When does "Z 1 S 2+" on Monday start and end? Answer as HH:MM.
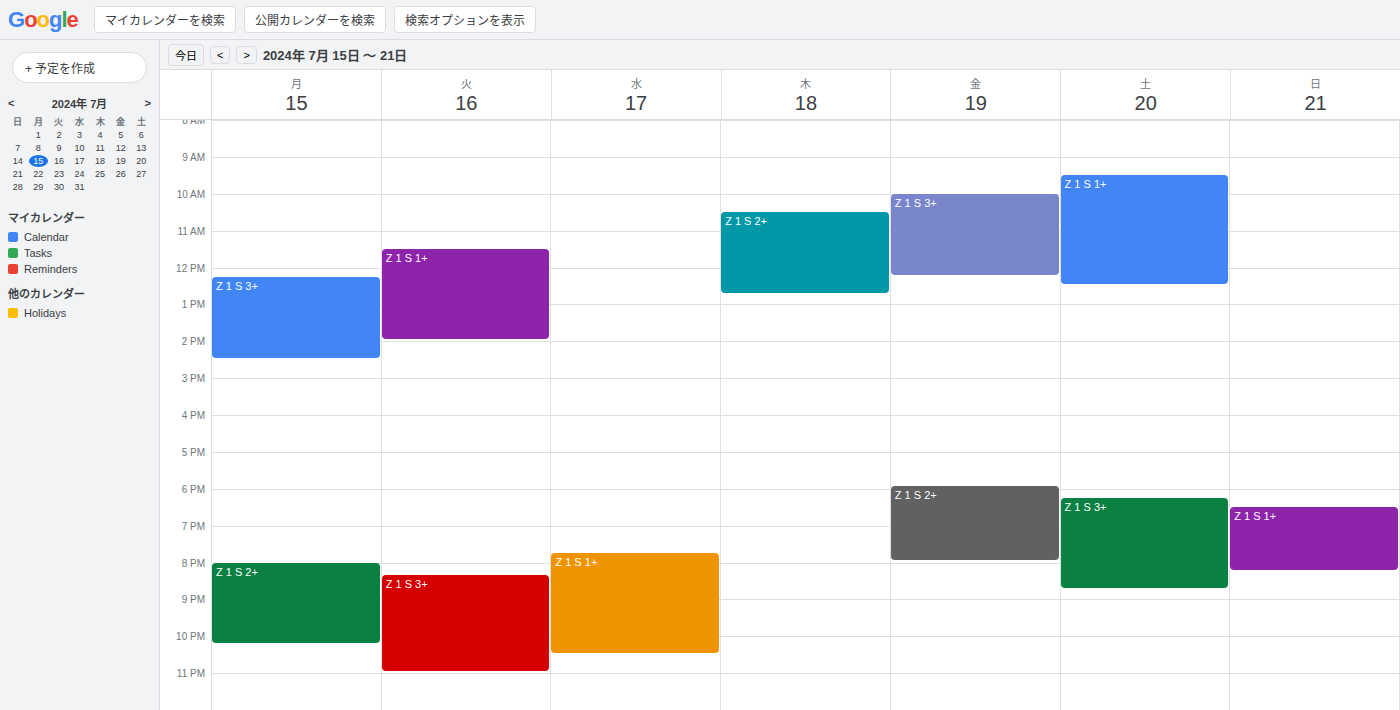
20:00 to 22:15